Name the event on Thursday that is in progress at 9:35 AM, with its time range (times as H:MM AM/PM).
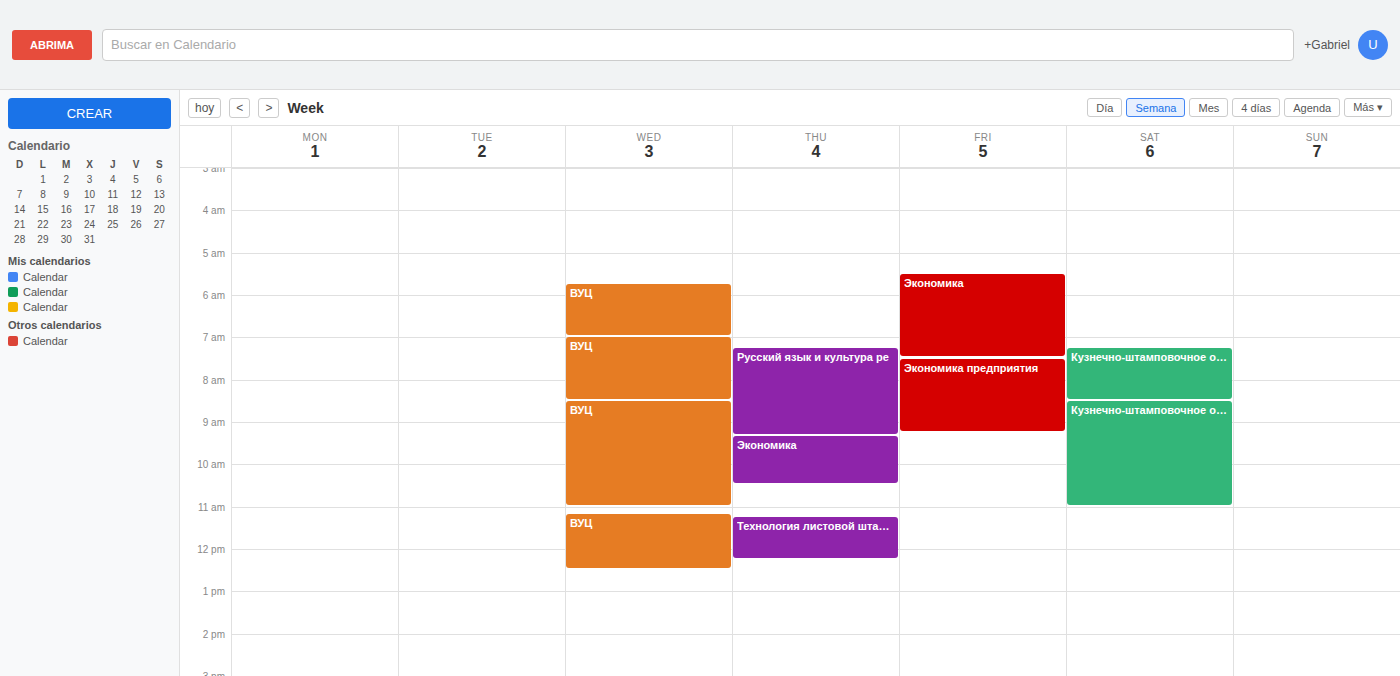
"Экономика", 9:20 AM to 10:30 AM